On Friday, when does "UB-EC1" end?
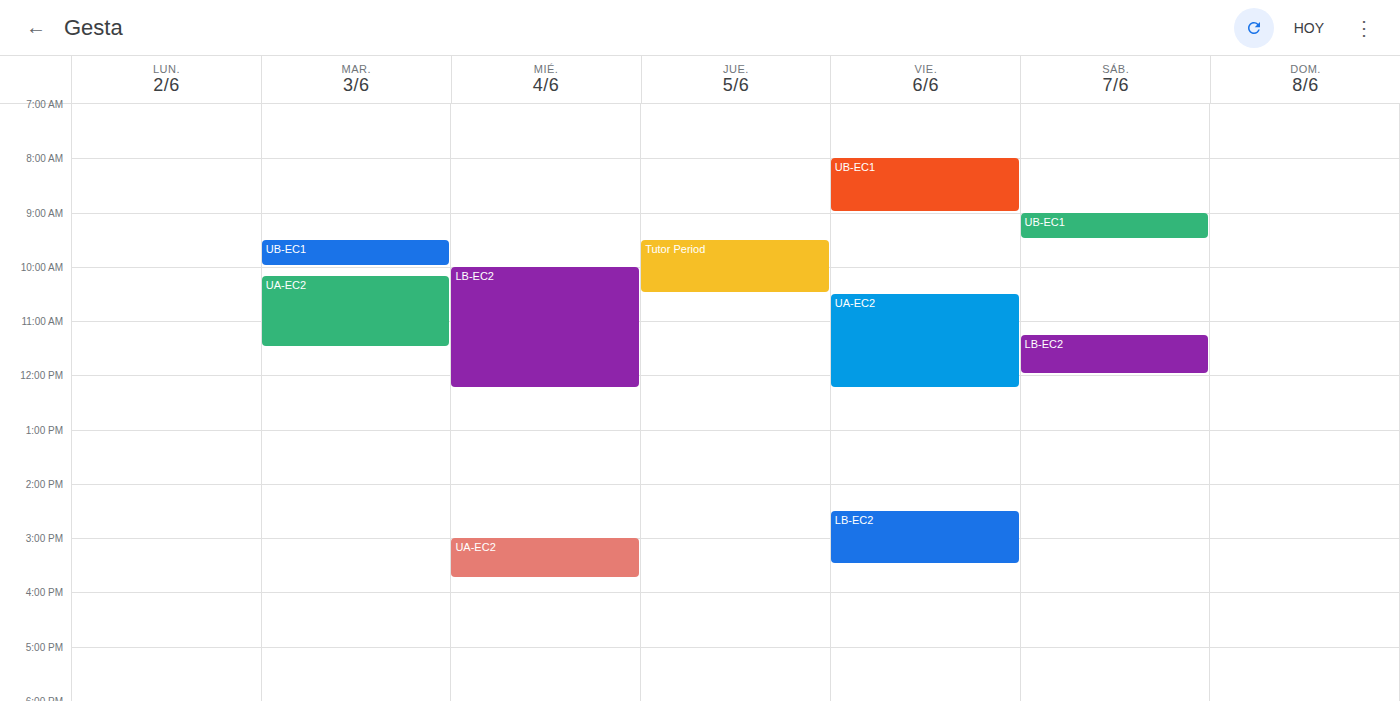
9:00 AM